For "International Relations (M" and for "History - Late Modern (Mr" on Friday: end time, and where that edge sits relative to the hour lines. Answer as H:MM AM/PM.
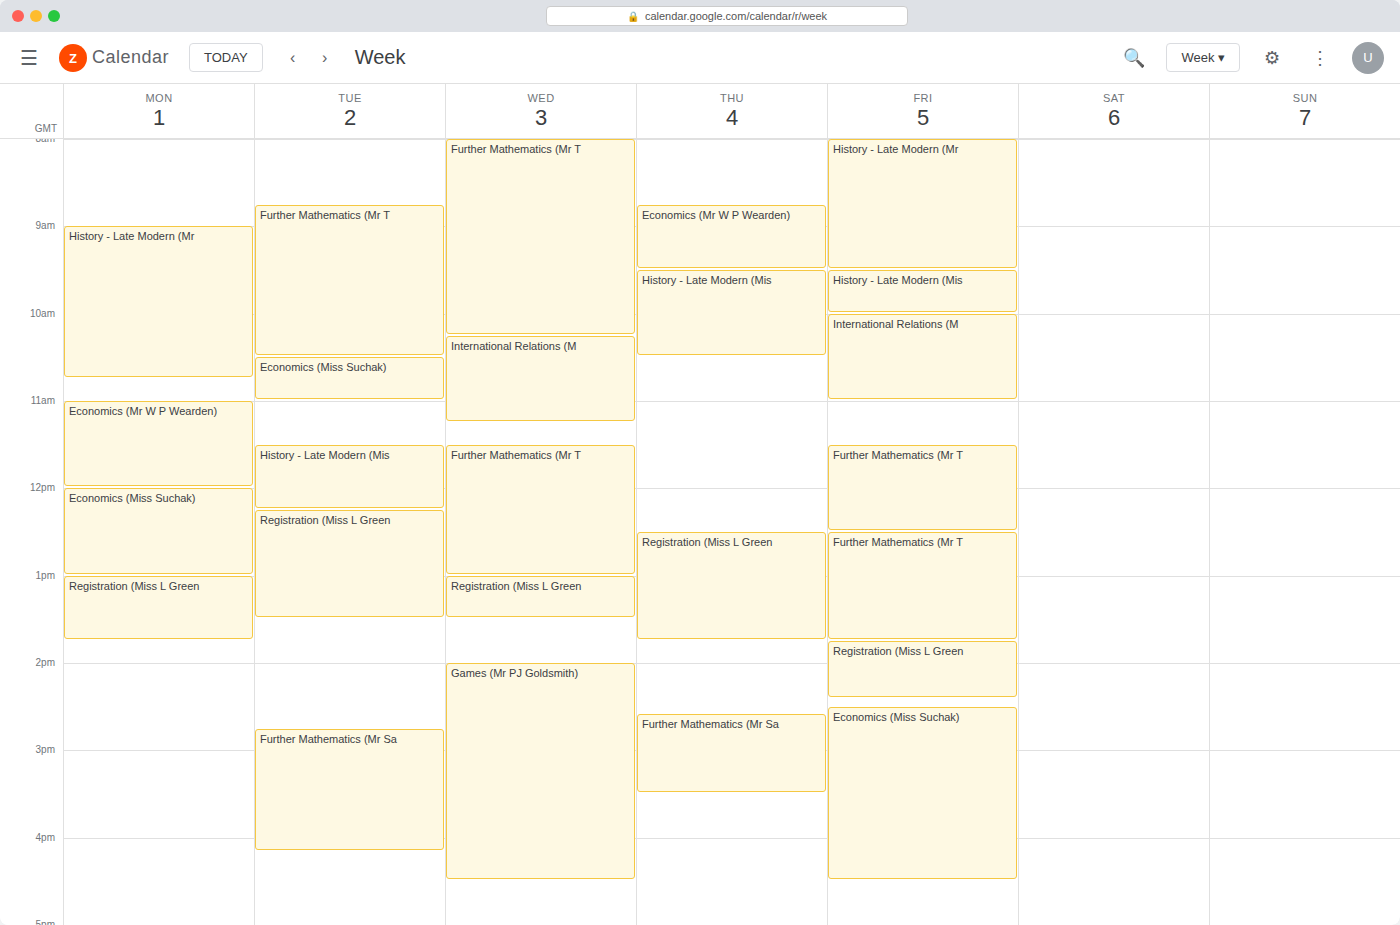
"International Relations (M": 11:00 AM, exactly on the 11 AM line. "History - Late Modern (Mr": 9:30 AM, halfway between the 9 AM and 10 AM lines.